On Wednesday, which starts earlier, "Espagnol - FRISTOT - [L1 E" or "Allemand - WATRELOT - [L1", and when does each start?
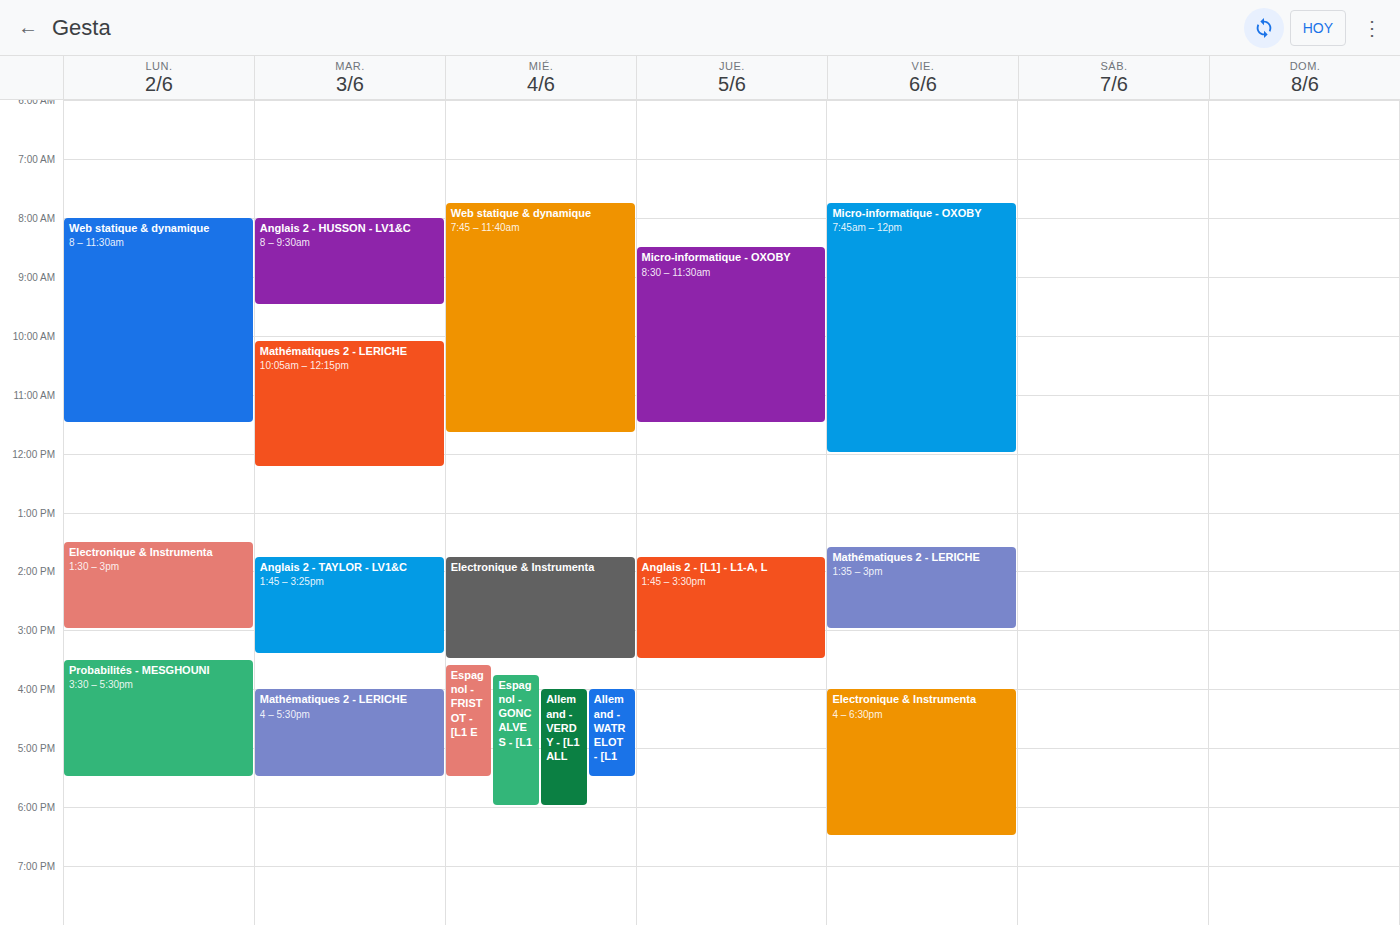
"Espagnol - FRISTOT - [L1 E" 3:35 PM; "Allemand - WATRELOT - [L1" 4:00 PM.